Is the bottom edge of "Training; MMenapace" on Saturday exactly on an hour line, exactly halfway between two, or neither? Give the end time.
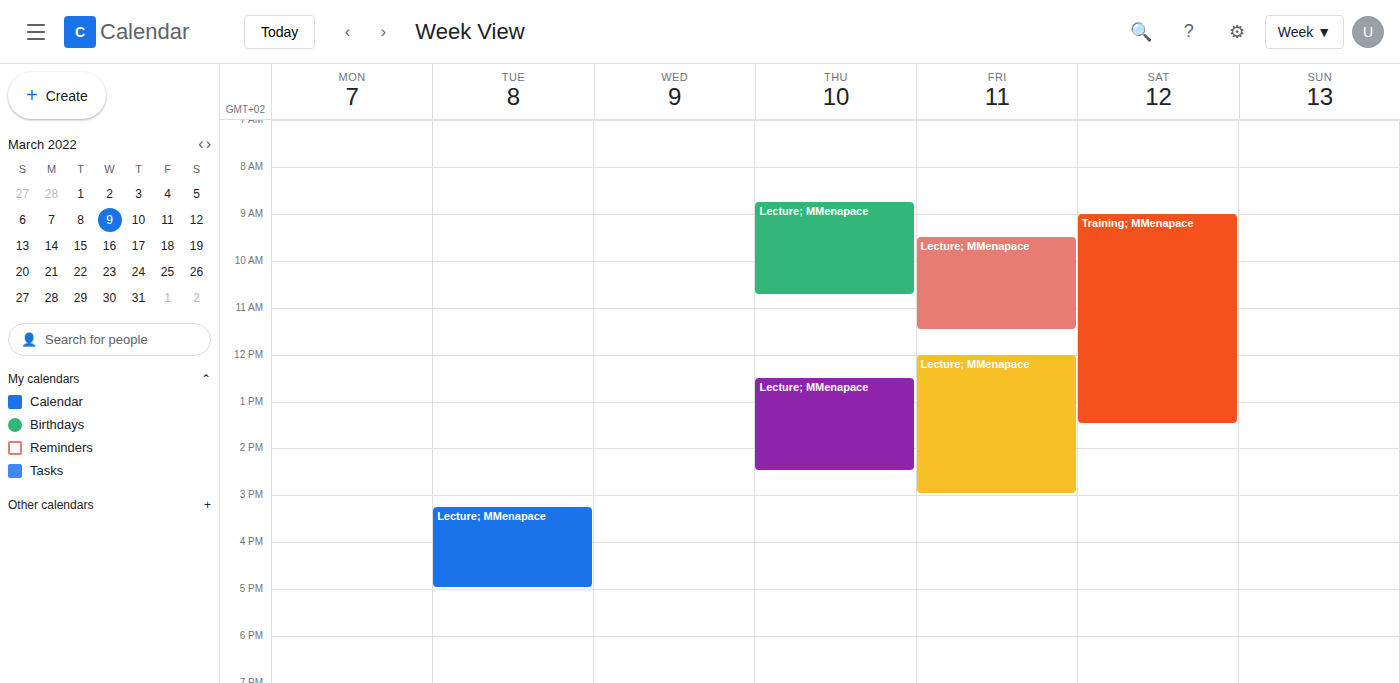
13:30 -- halfway between the 13:00 and 14:00 lines.